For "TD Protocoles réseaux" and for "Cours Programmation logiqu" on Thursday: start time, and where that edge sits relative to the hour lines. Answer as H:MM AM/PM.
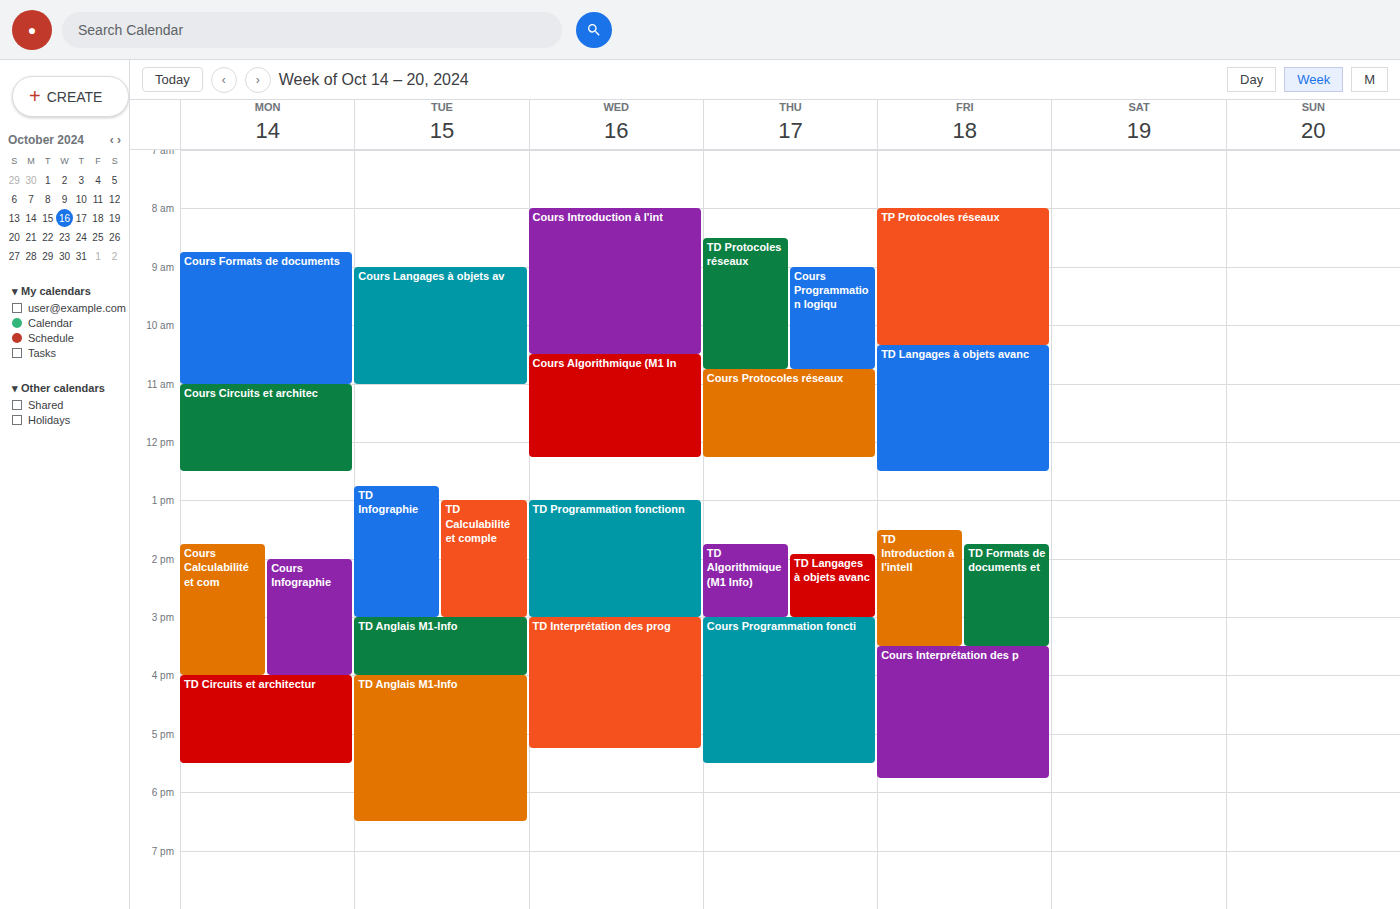
"TD Protocoles réseaux": 8:30 AM, halfway between the 8 AM and 9 AM lines. "Cours Programmation logiqu": 9:00 AM, exactly on the 9 AM line.